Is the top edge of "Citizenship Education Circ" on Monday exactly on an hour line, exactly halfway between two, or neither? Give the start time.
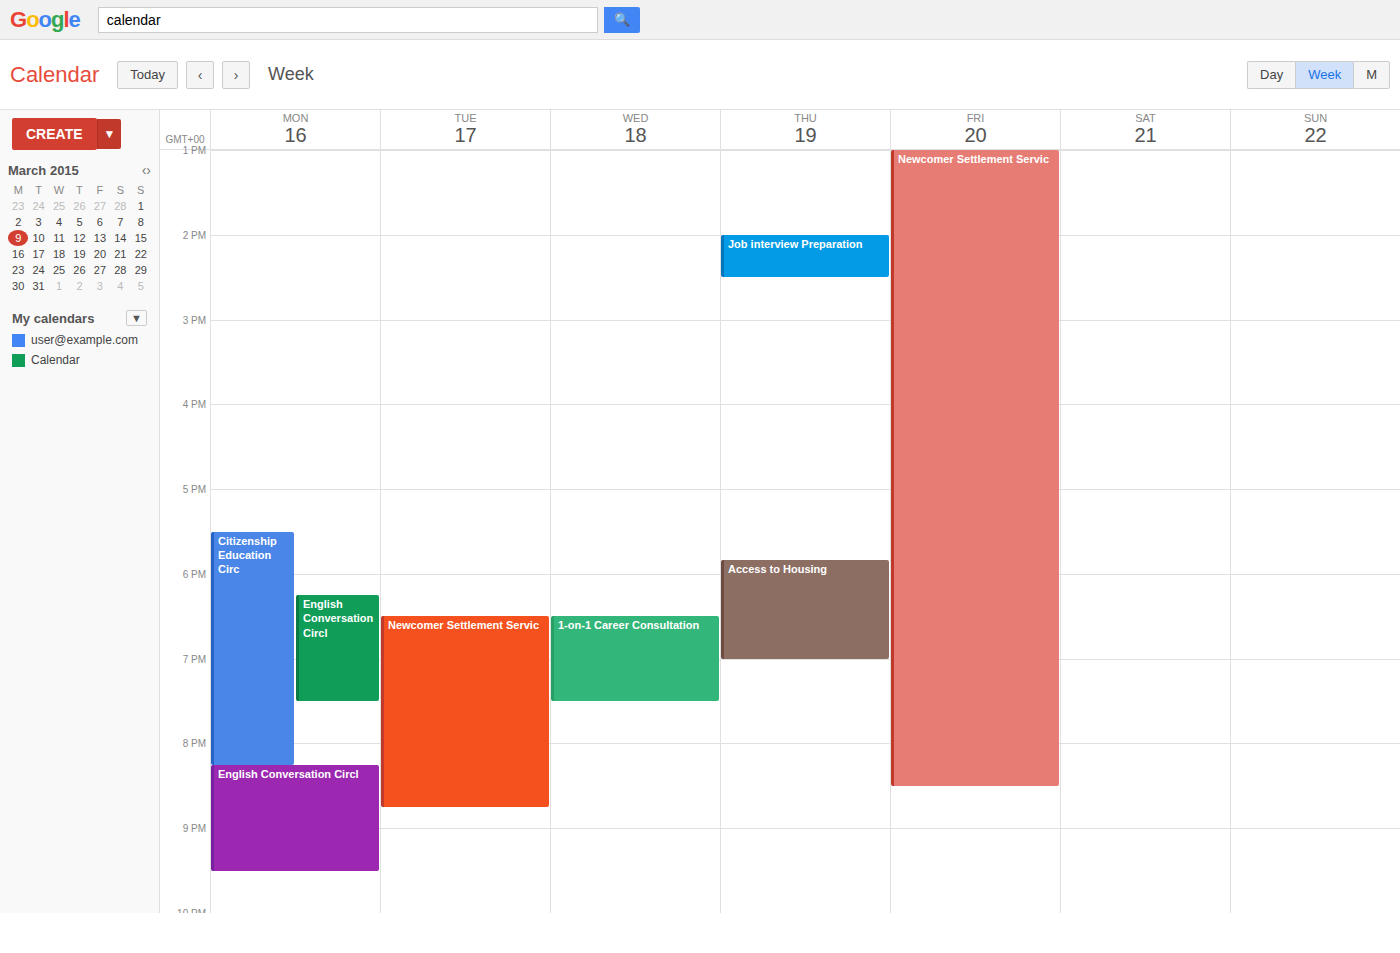
5:30 PM -- halfway between the 5 PM and 6 PM lines.